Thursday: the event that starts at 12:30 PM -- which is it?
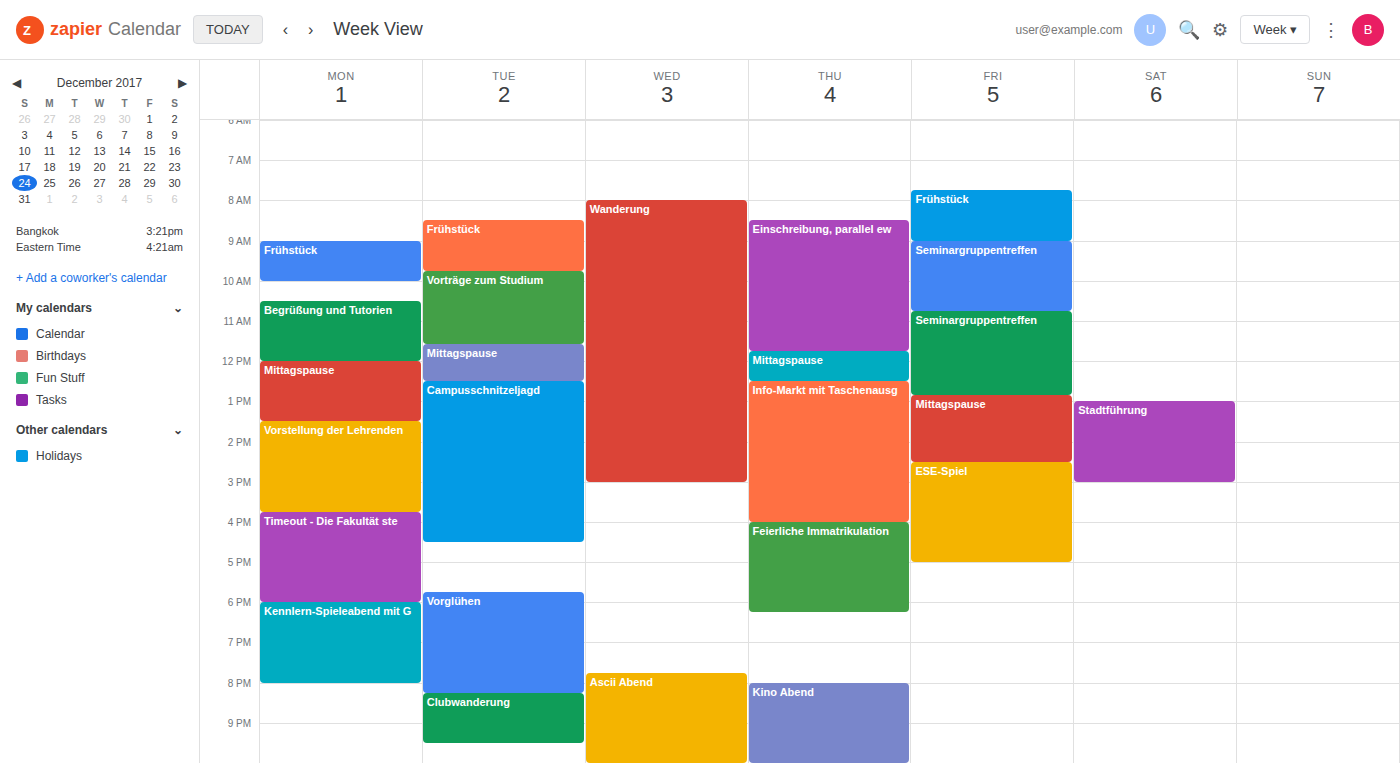
"Info-Markt mit Taschenausg"